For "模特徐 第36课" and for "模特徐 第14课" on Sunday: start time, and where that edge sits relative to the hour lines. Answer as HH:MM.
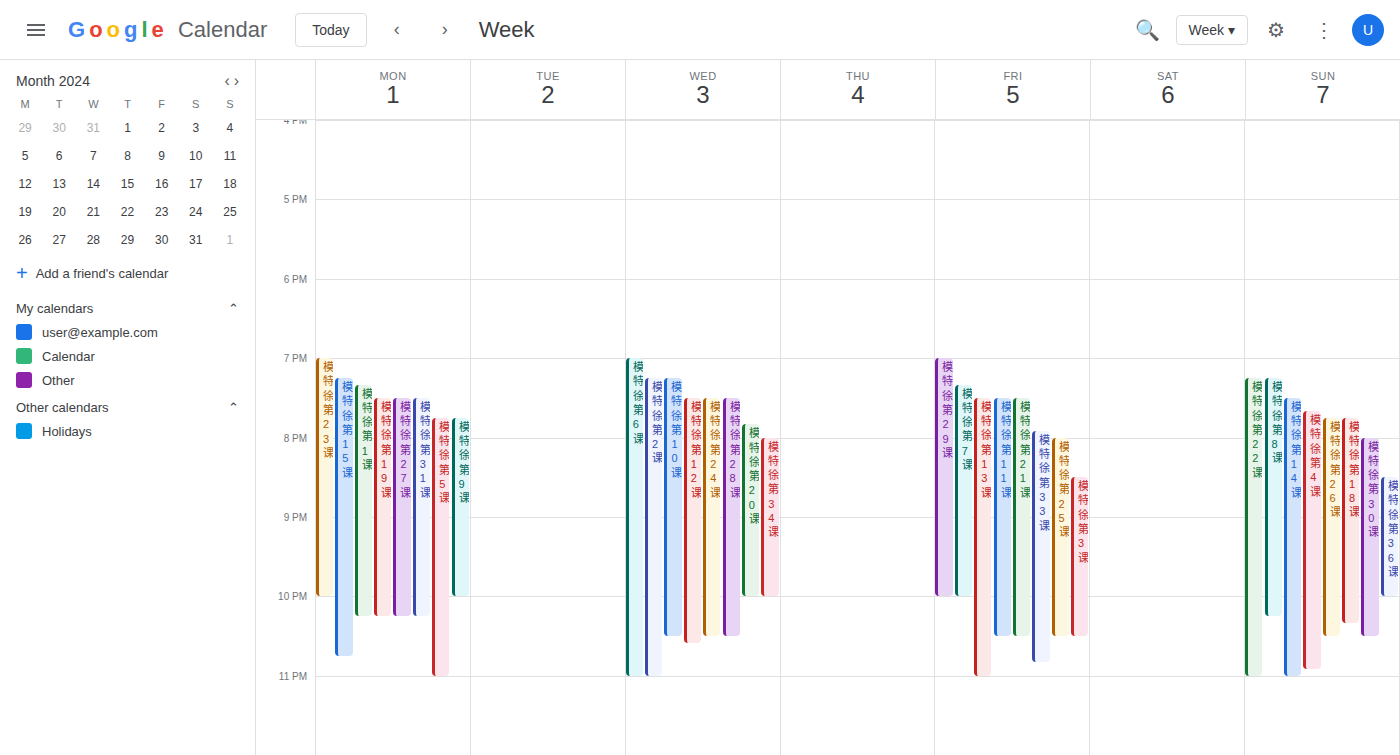
"模特徐 第36课": 20:30, halfway between the 20:00 and 21:00 lines. "模特徐 第14课": 19:30, halfway between the 19:00 and 20:00 lines.